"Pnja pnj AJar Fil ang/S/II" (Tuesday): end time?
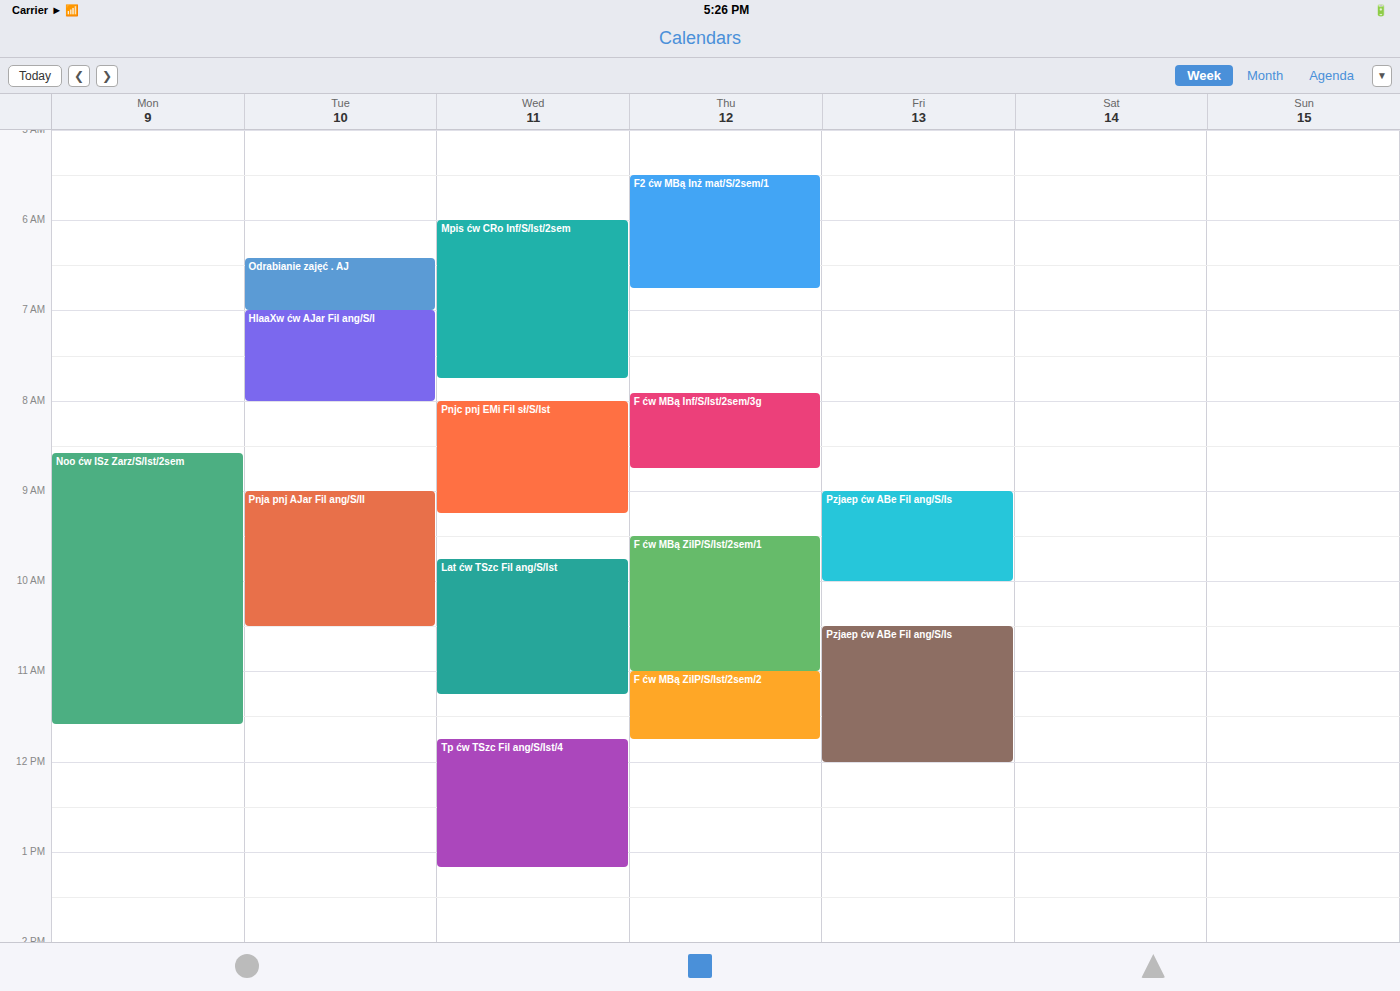
10:30 AM